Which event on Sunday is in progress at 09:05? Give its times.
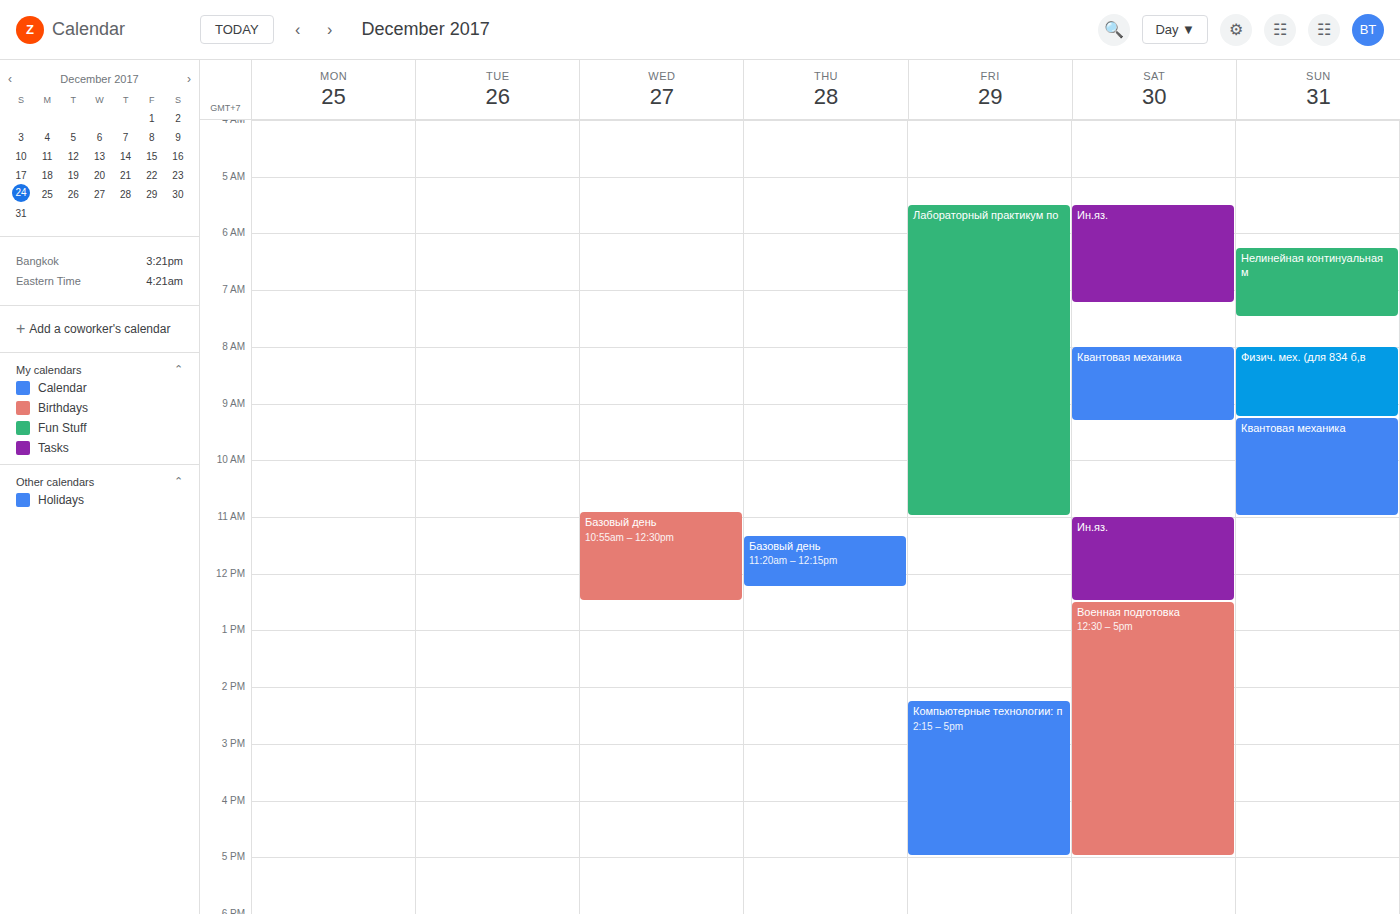
"Физич. мех. (для 834 б,в", 08:00 to 09:15